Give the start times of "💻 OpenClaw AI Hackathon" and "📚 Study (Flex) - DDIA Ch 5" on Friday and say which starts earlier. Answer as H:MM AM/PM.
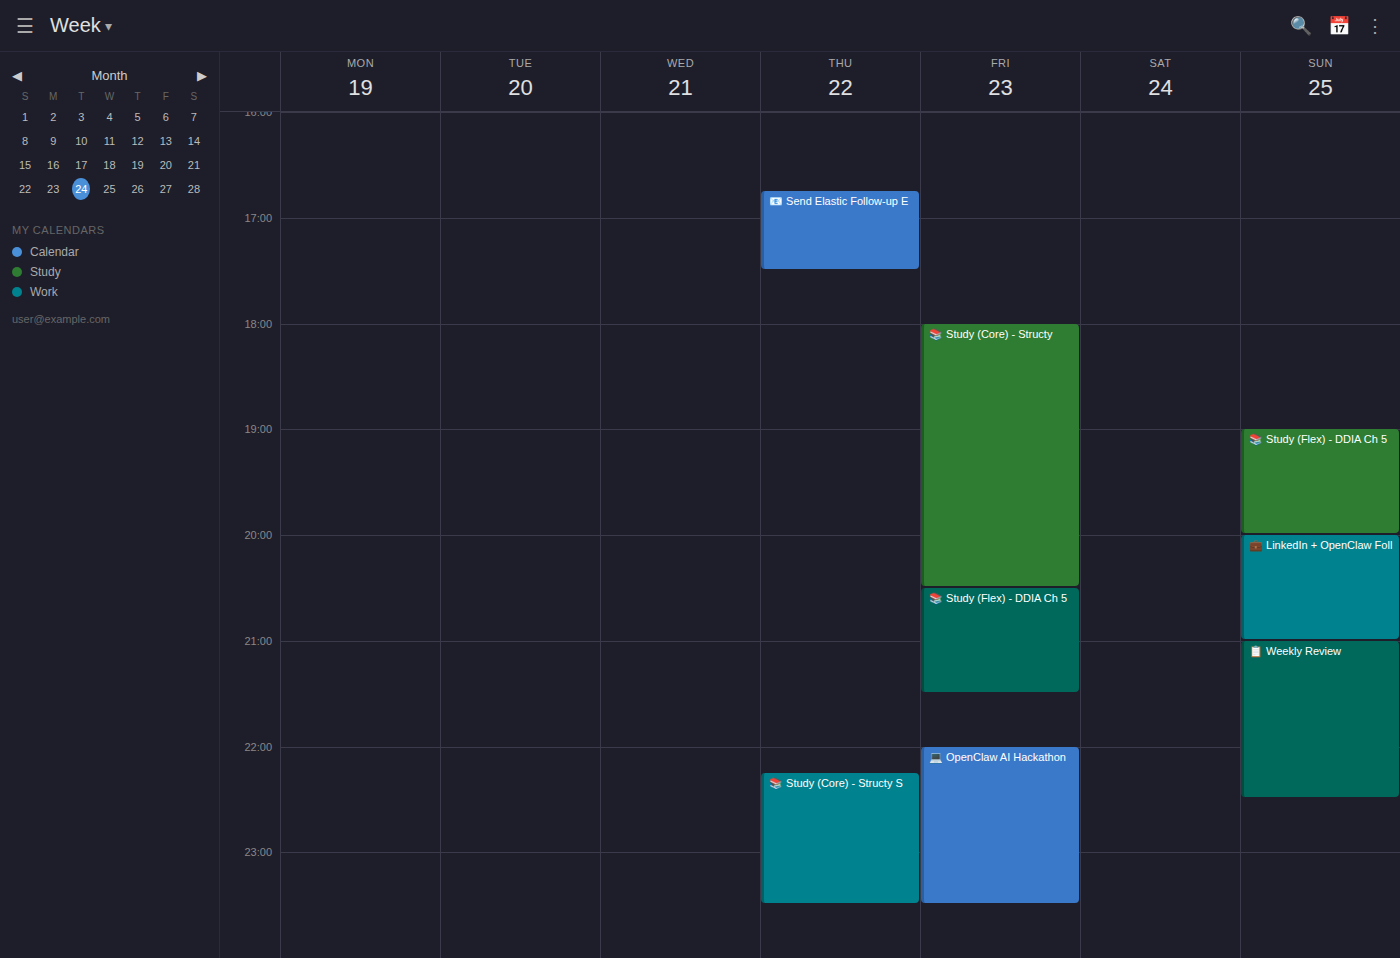
"📚 Study (Flex) - DDIA Ch 5" 8:30 PM; "💻 OpenClaw AI Hackathon" 10:00 PM.